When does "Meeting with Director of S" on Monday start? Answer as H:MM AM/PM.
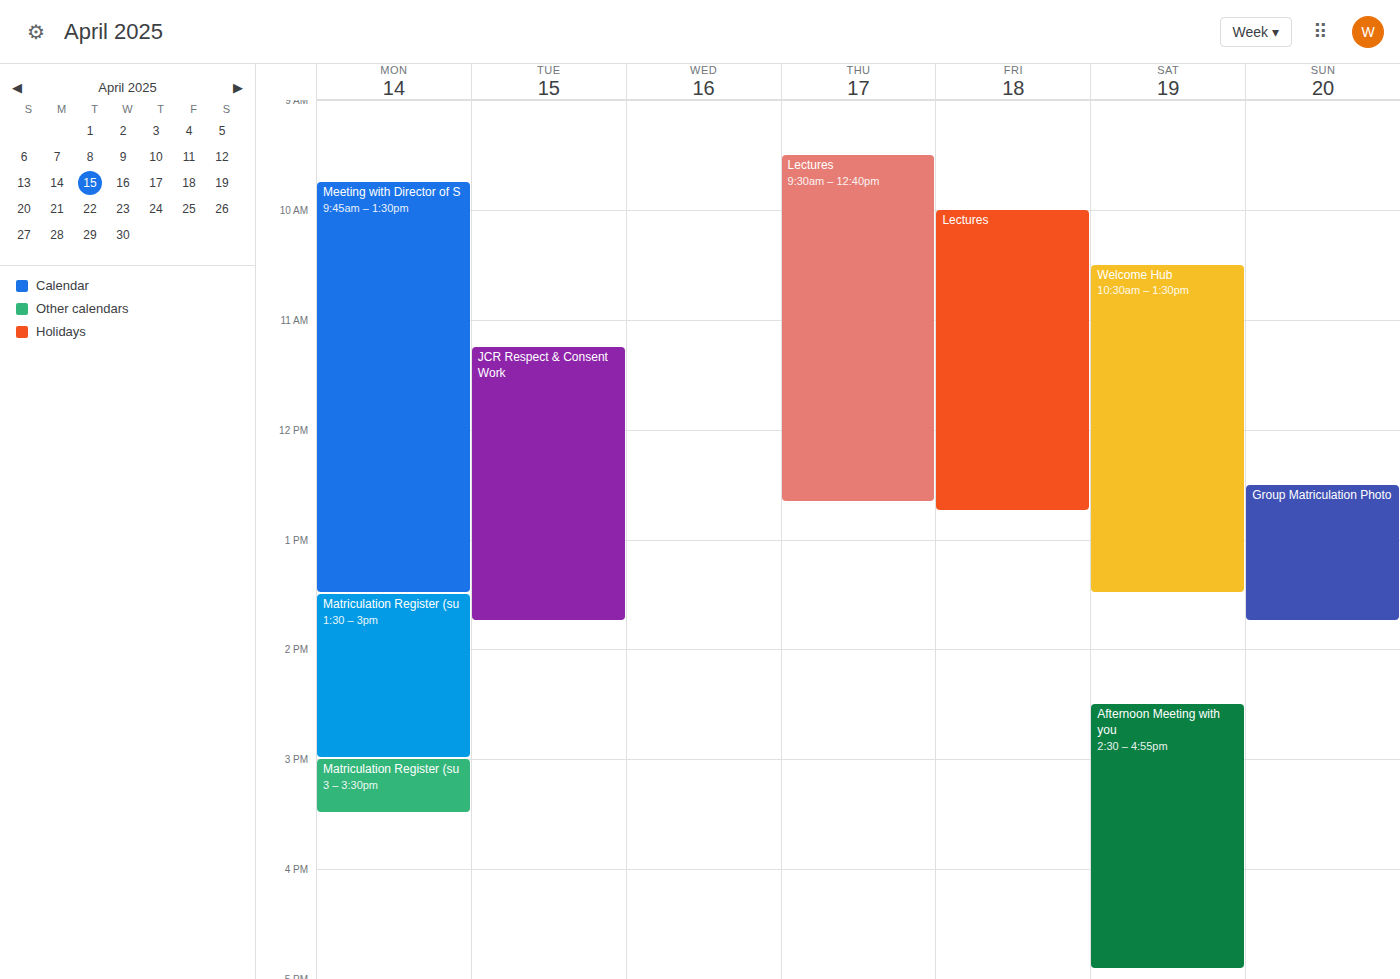
9:45 AM